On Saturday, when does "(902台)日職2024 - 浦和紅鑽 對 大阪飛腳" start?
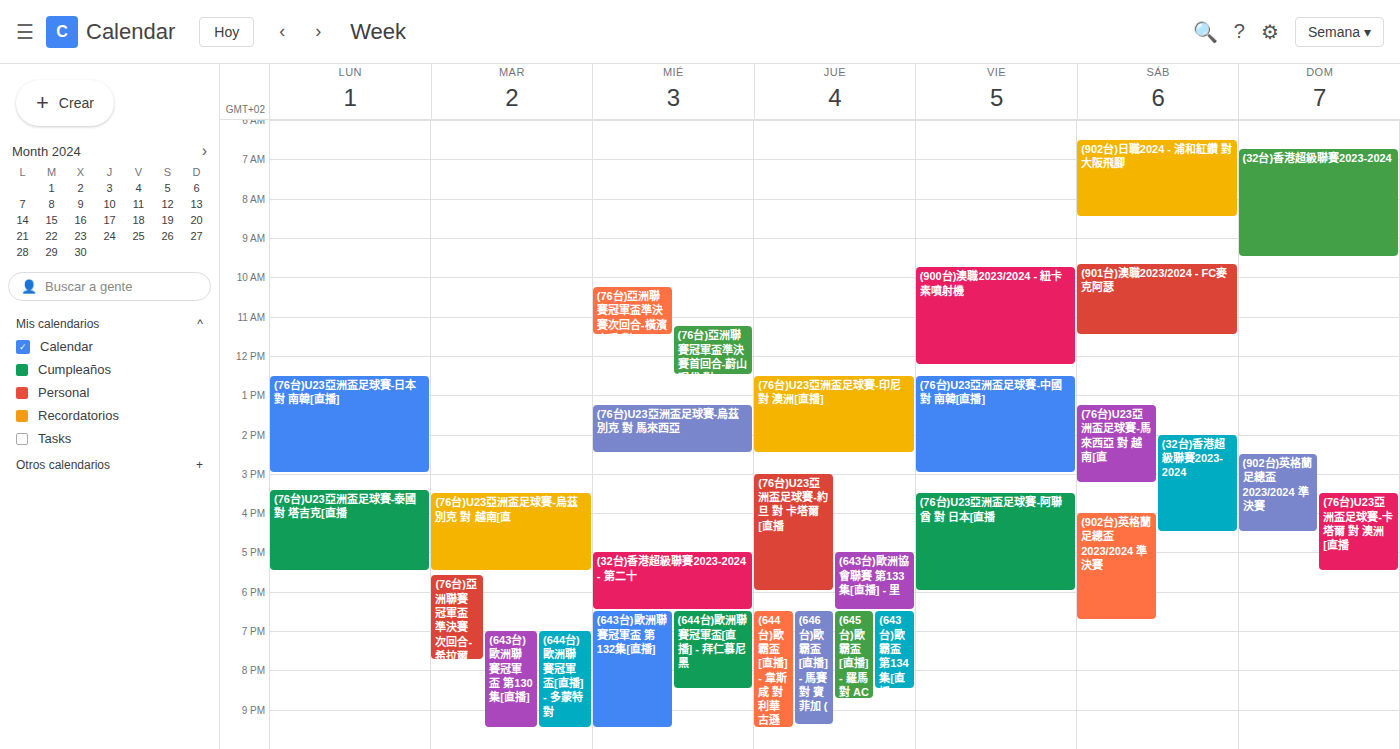
6:30 AM